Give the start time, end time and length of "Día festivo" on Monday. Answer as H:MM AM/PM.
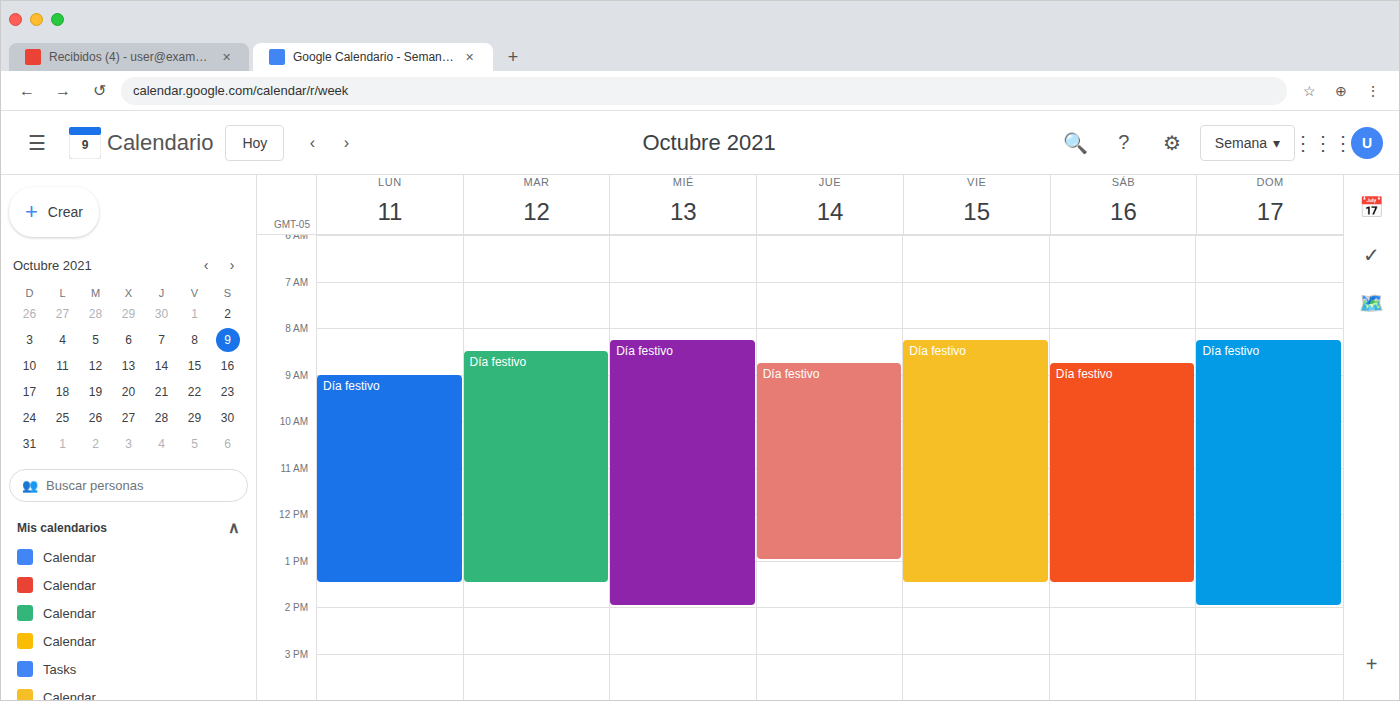
9:00 AM to 1:30 PM, 4 hours 30 minutes